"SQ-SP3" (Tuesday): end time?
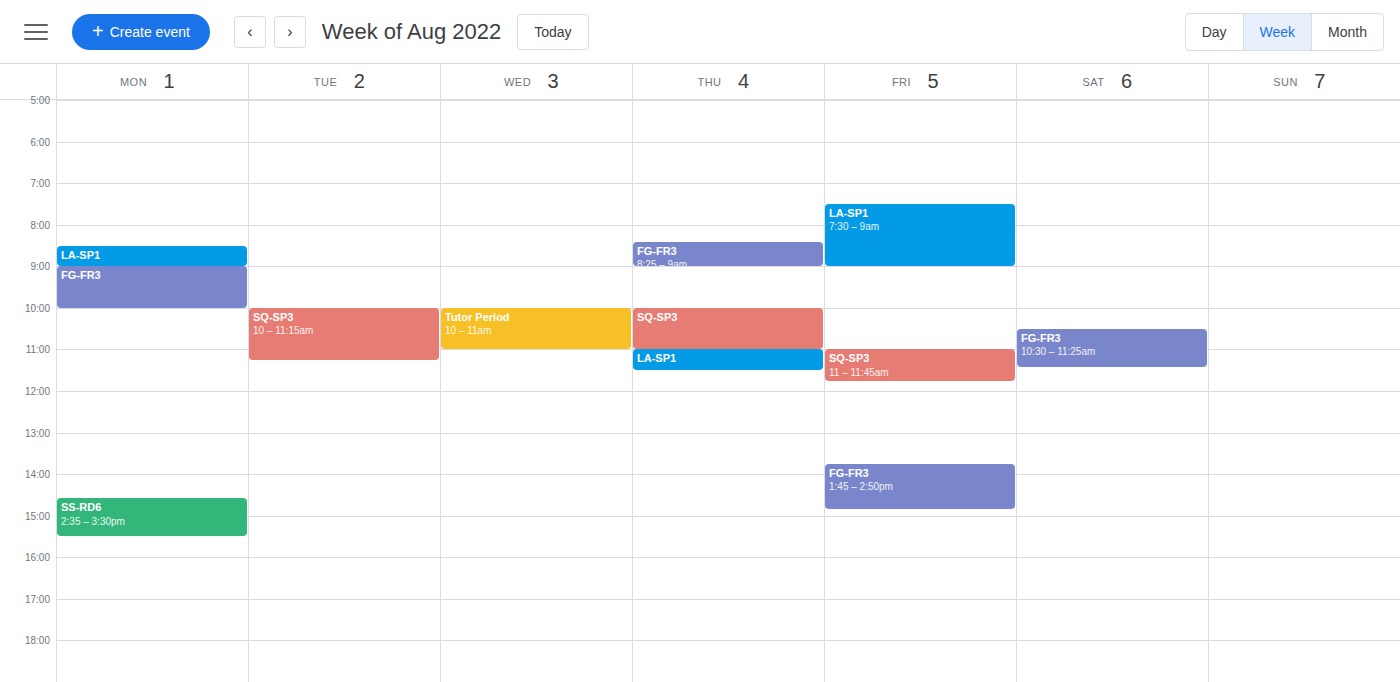
11:15 AM